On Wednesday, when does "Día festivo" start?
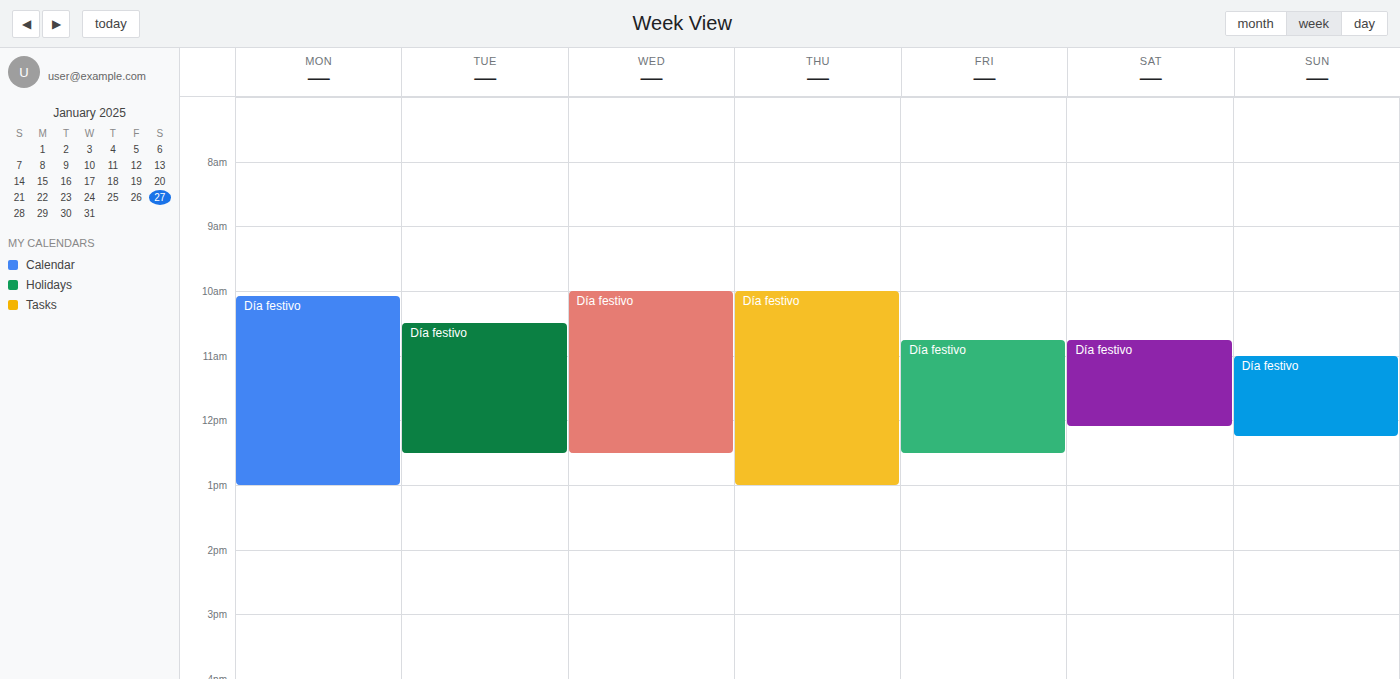
10:00 AM